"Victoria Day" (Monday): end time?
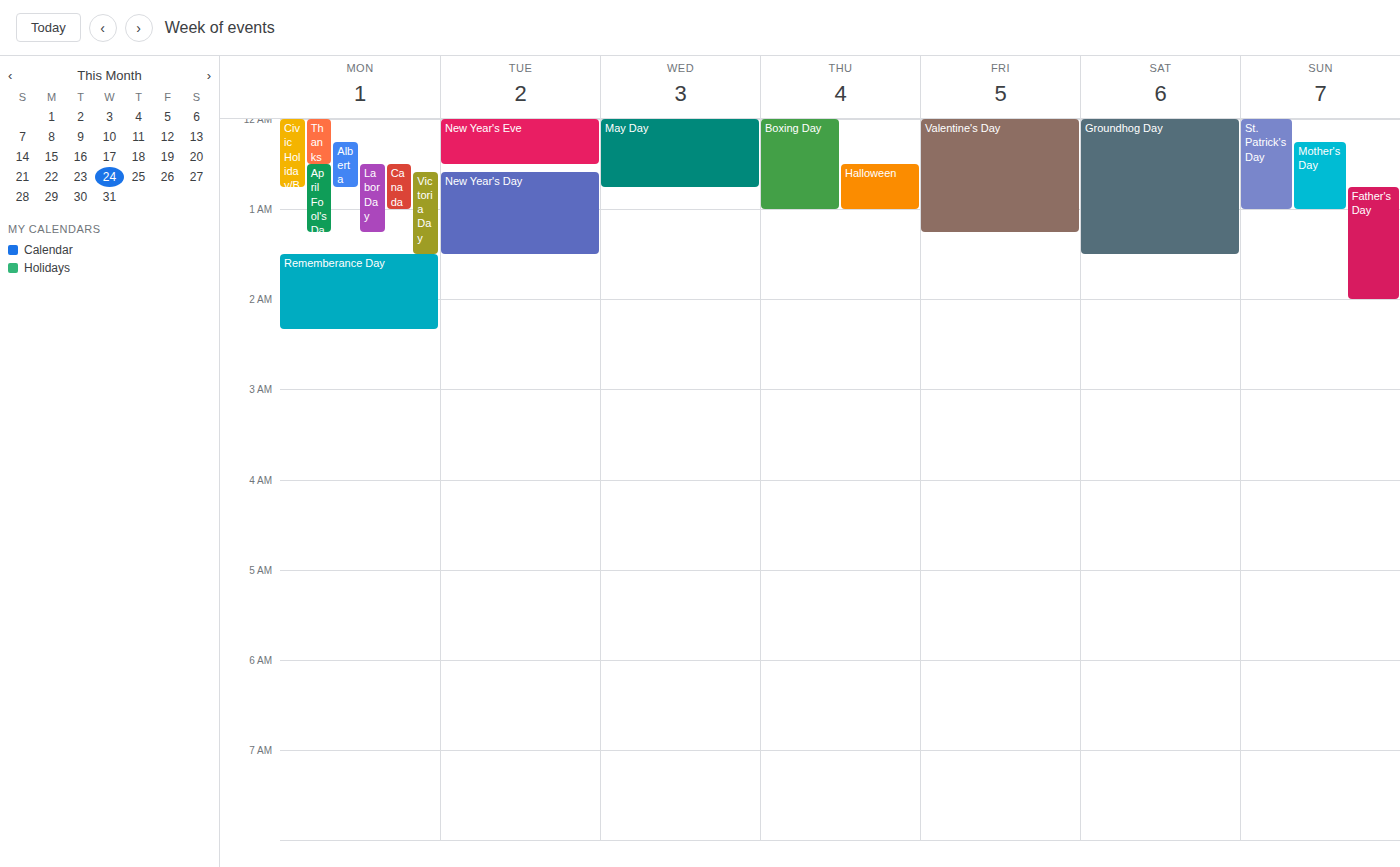
1:30 AM